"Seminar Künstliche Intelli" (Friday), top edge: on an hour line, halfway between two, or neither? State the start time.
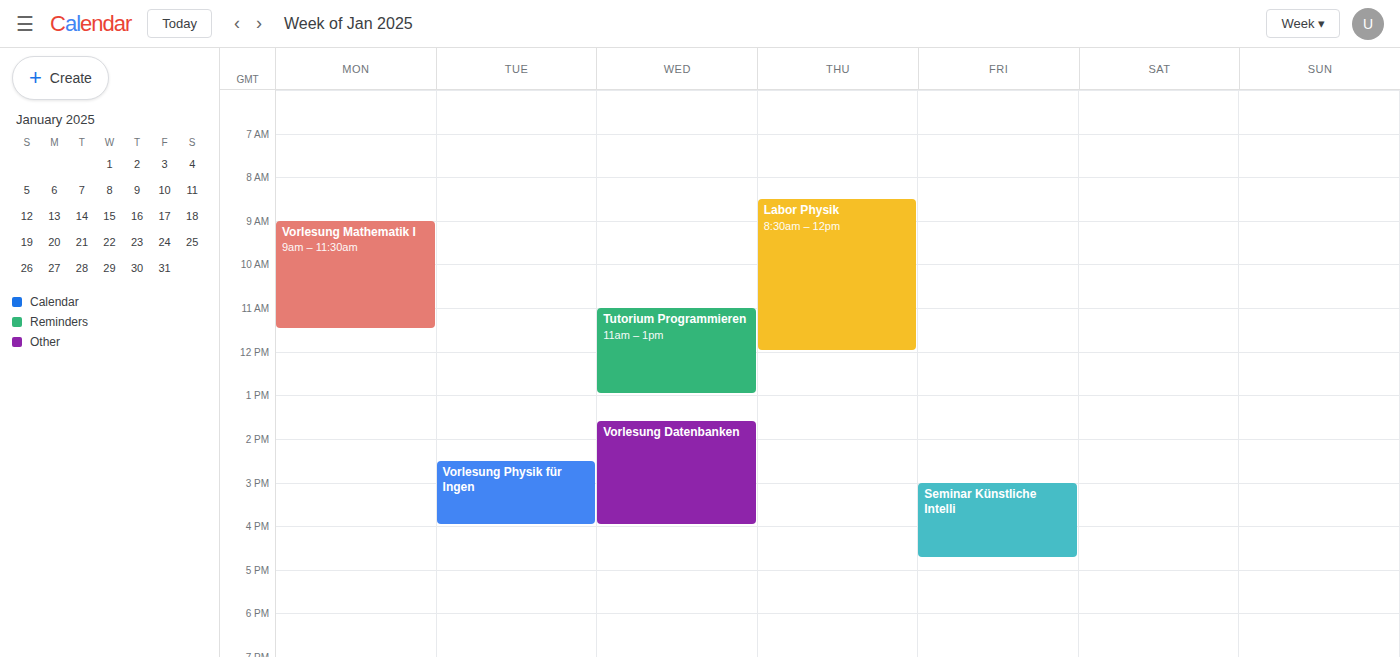
3:00 PM -- exactly on the 3 PM line.